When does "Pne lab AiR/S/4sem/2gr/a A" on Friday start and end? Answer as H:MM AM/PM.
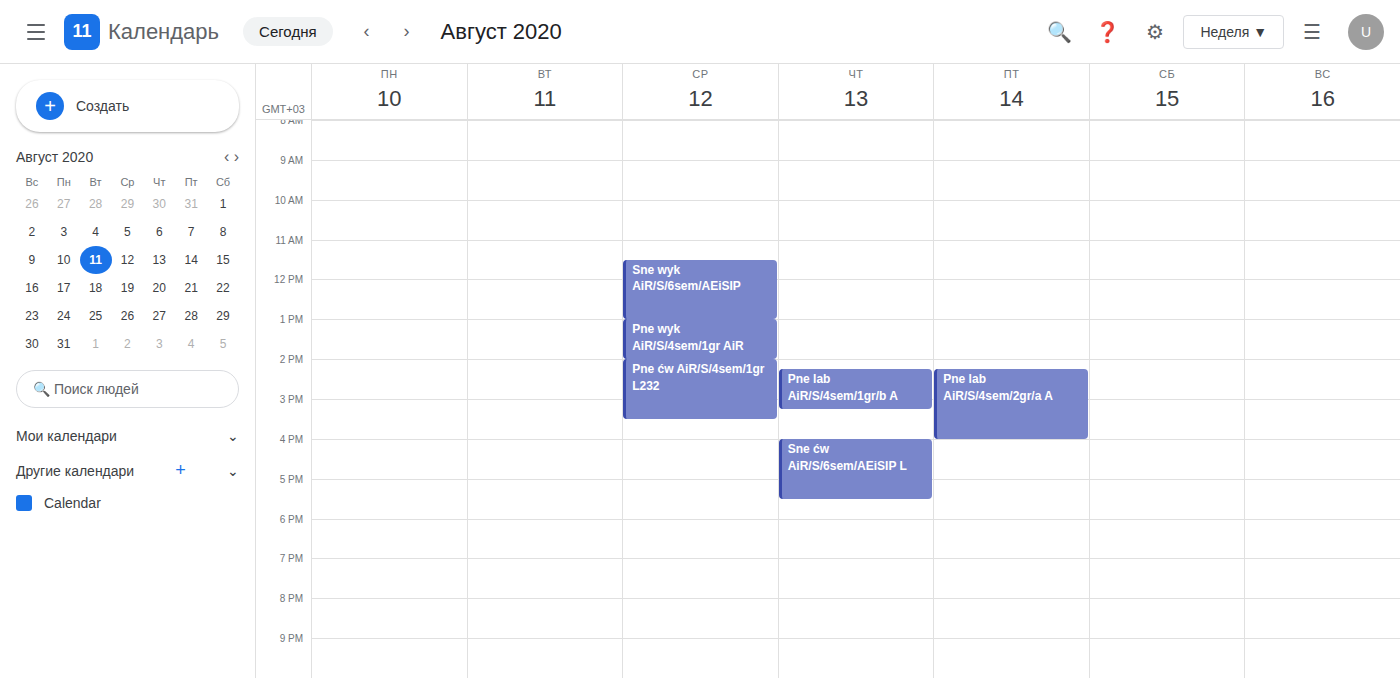
2:15 PM to 4:00 PM